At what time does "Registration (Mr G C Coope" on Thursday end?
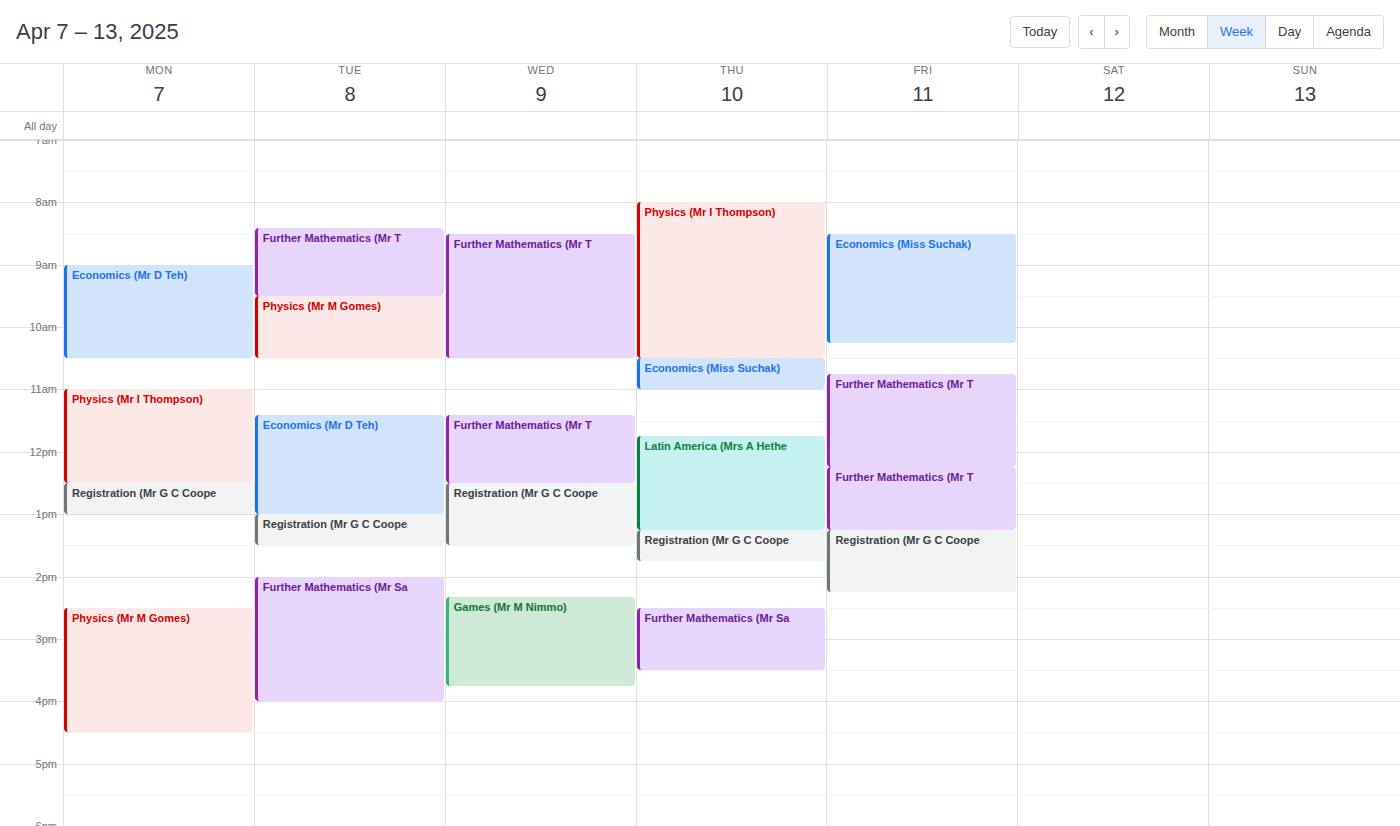
1:45 PM